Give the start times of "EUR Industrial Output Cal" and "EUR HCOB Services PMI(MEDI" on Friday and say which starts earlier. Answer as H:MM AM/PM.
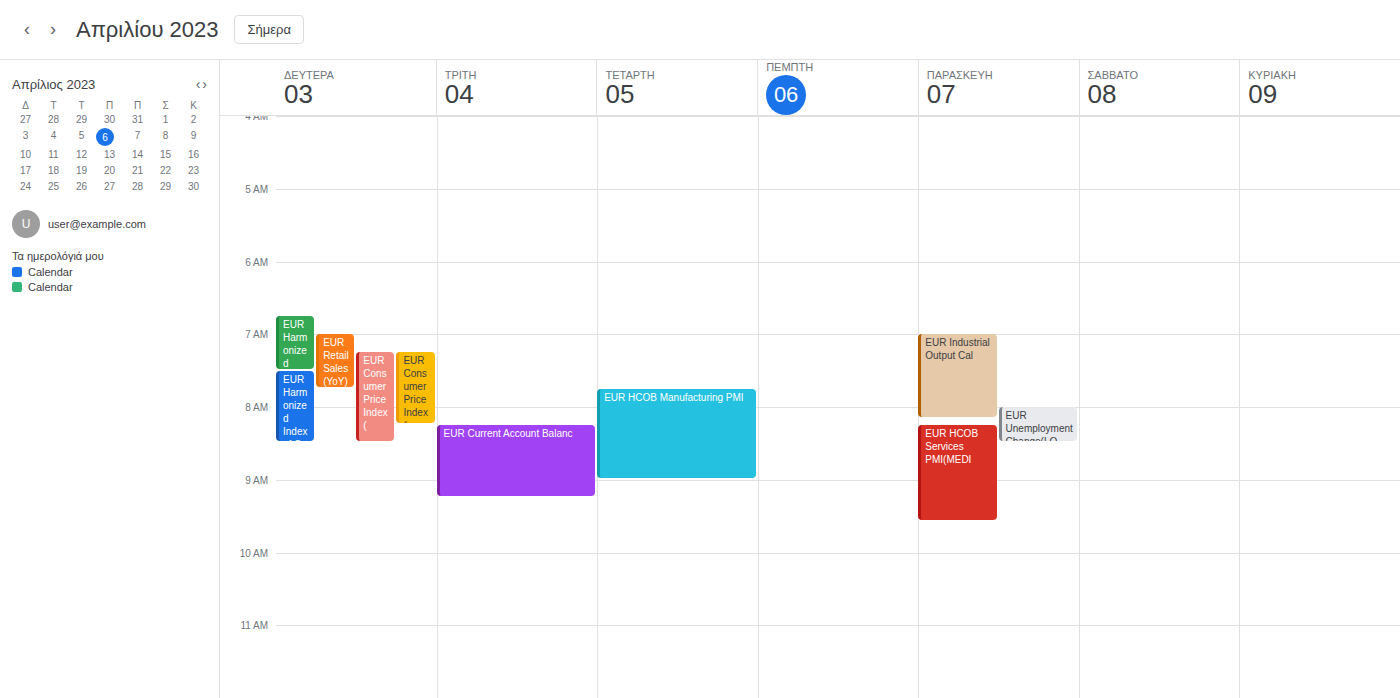
"EUR Industrial Output Cal" 7:00 AM; "EUR HCOB Services PMI(MEDI" 8:15 AM.